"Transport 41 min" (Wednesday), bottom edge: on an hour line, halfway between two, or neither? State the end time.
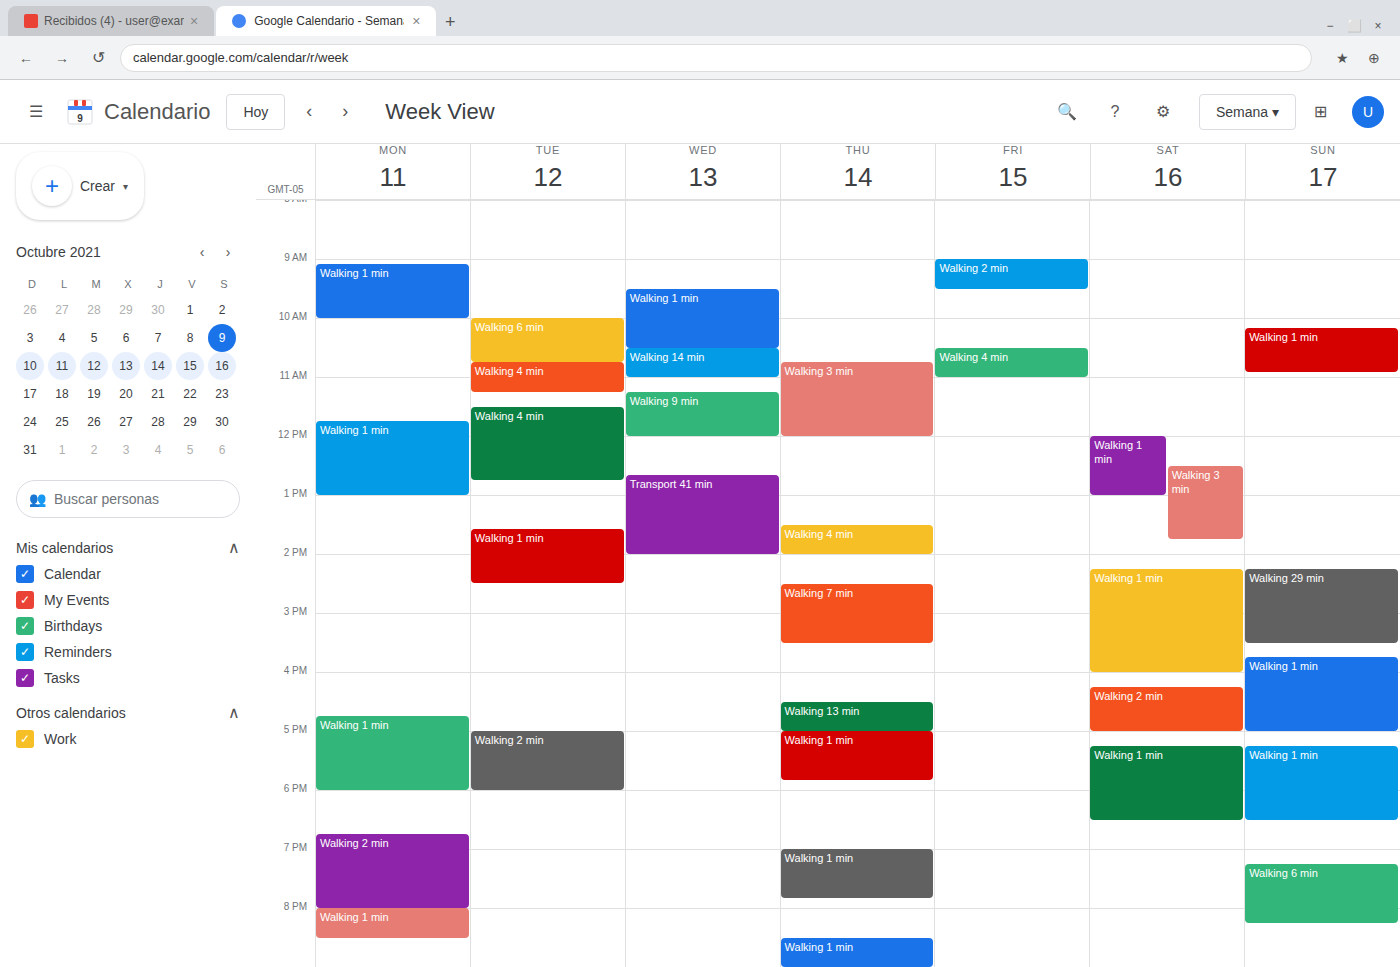
2:00 PM -- exactly on the 2 PM line.